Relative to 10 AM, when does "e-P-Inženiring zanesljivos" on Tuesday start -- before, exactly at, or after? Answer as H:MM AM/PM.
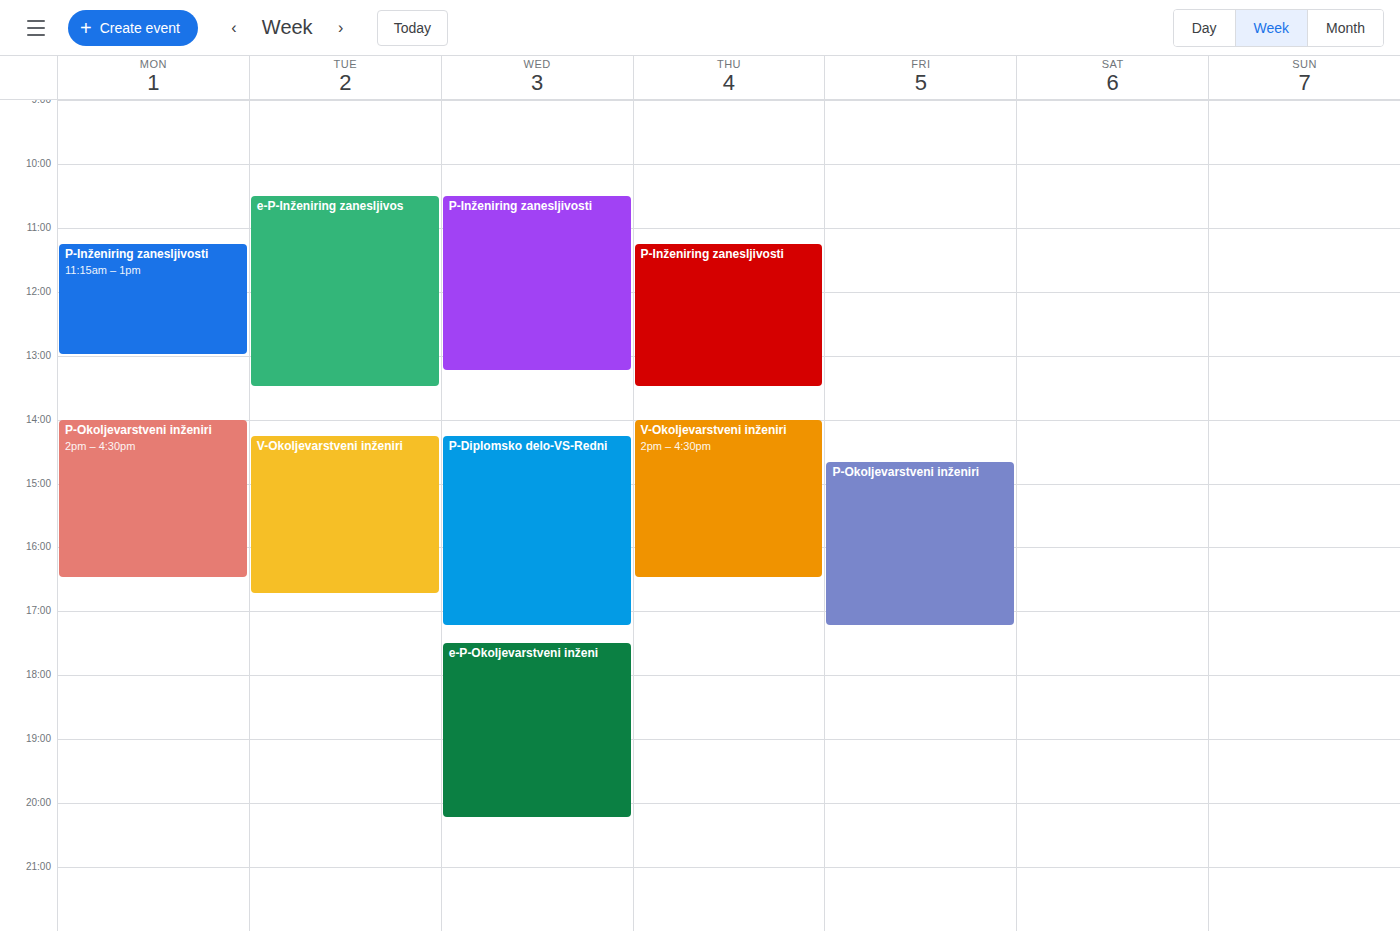
10:30 AM -- after 10 AM, 30 minutes below the 10 AM line.